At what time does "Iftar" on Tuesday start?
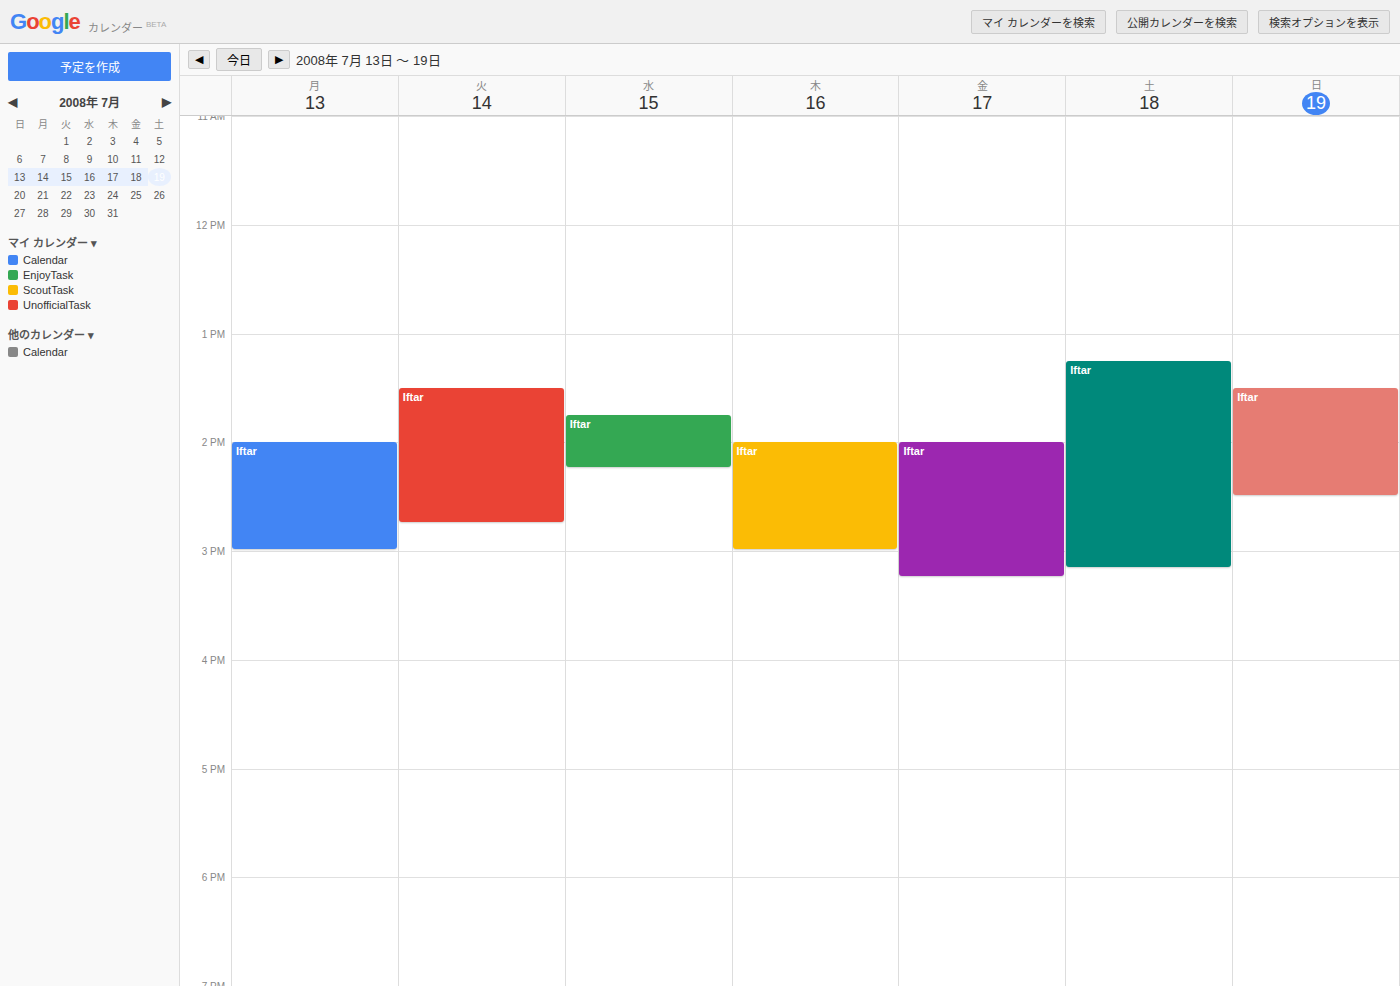
1:30 PM